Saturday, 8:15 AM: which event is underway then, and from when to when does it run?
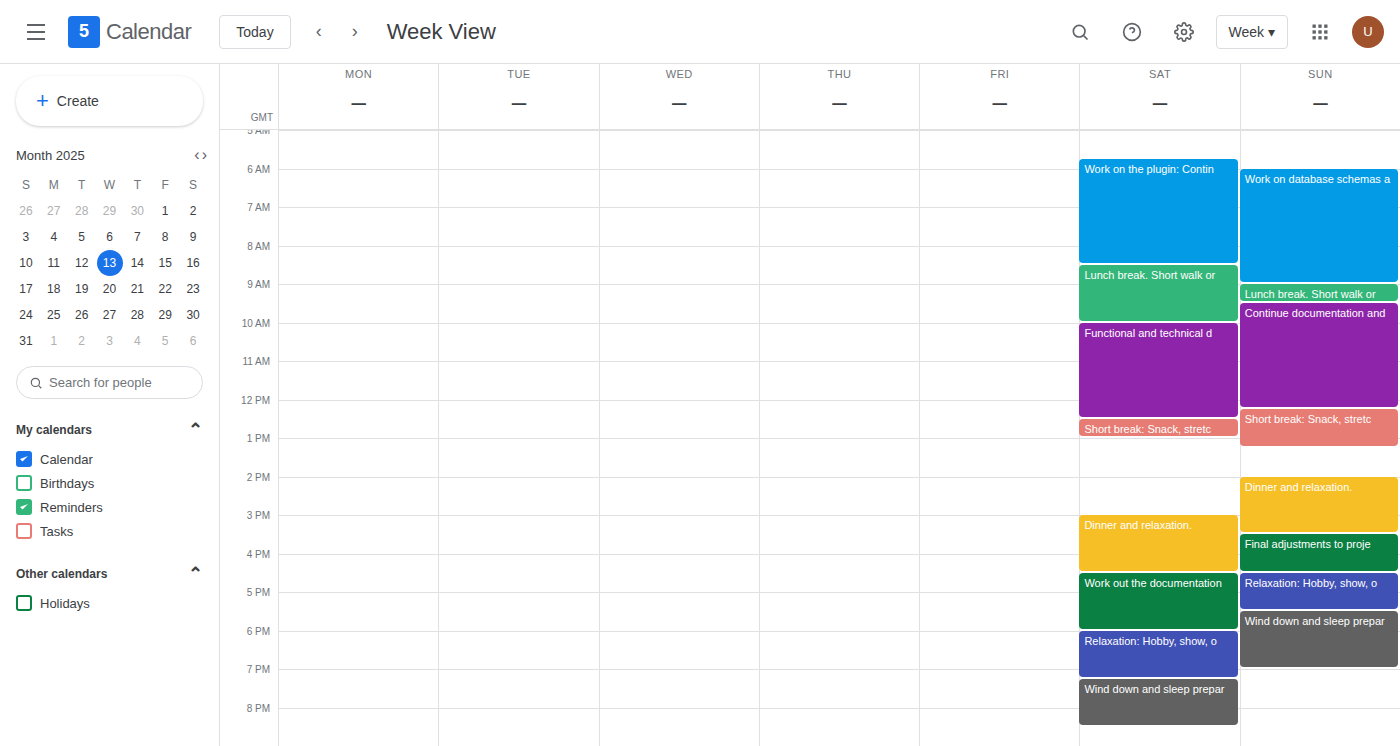
"Work on the plugin: Contin", 5:45 AM to 8:30 AM